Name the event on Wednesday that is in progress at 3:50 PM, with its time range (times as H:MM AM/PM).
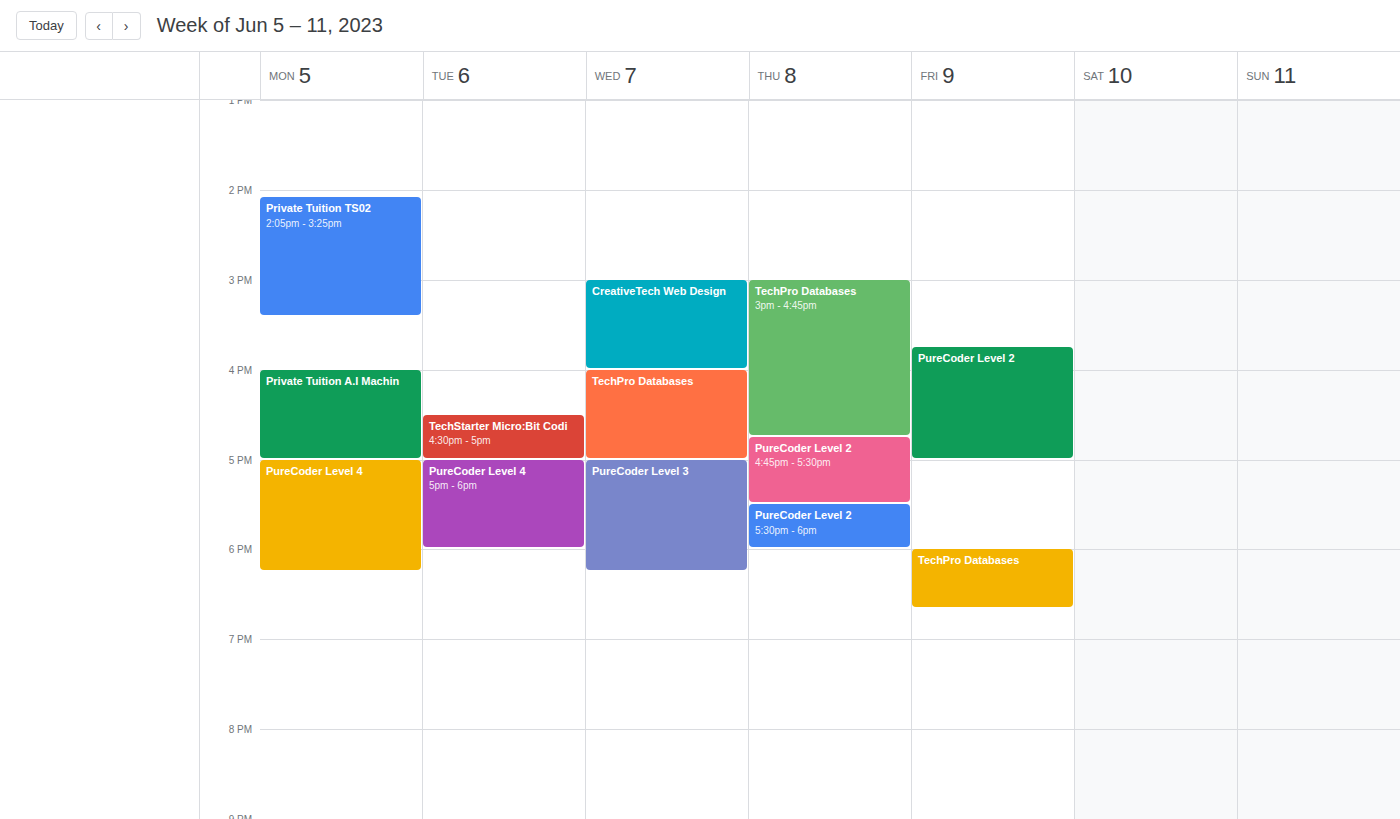
"CreativeTech Web Design", 3:00 PM to 4:00 PM